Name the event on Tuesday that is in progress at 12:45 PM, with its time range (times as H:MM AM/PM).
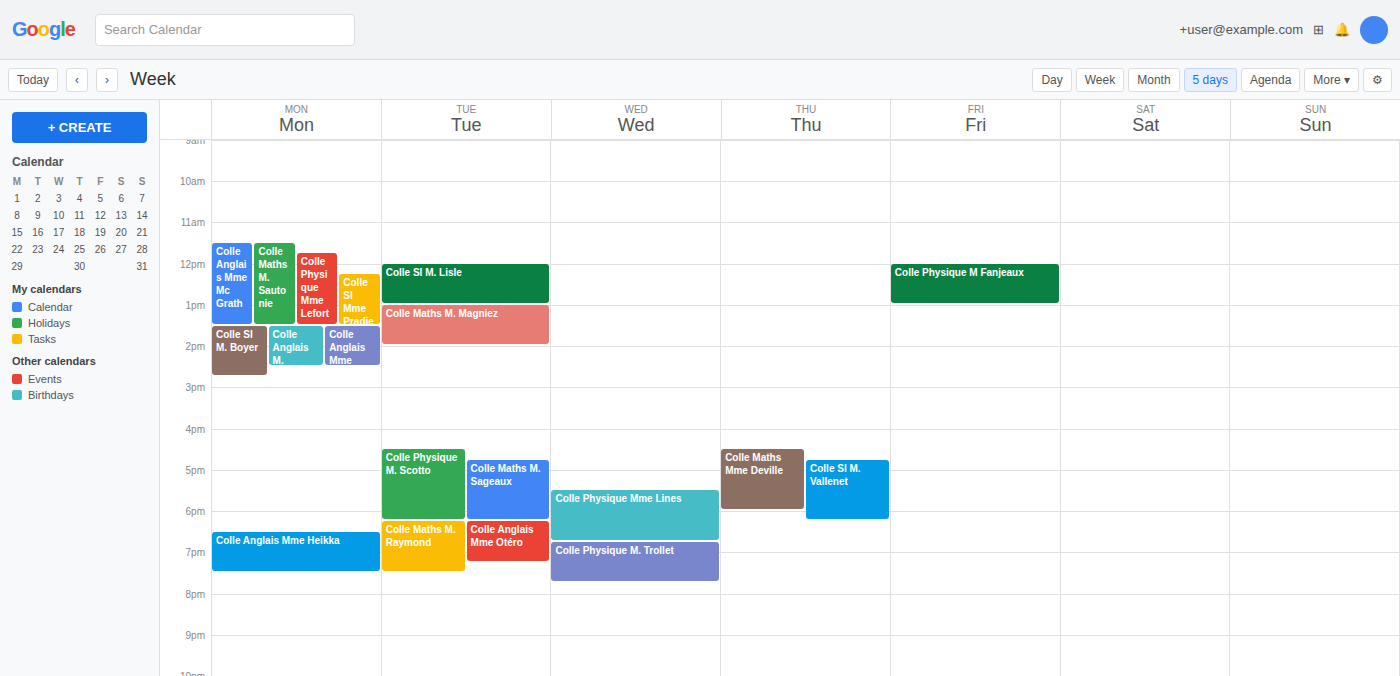
"Colle SI M. Lisle", 12:00 PM to 1:00 PM